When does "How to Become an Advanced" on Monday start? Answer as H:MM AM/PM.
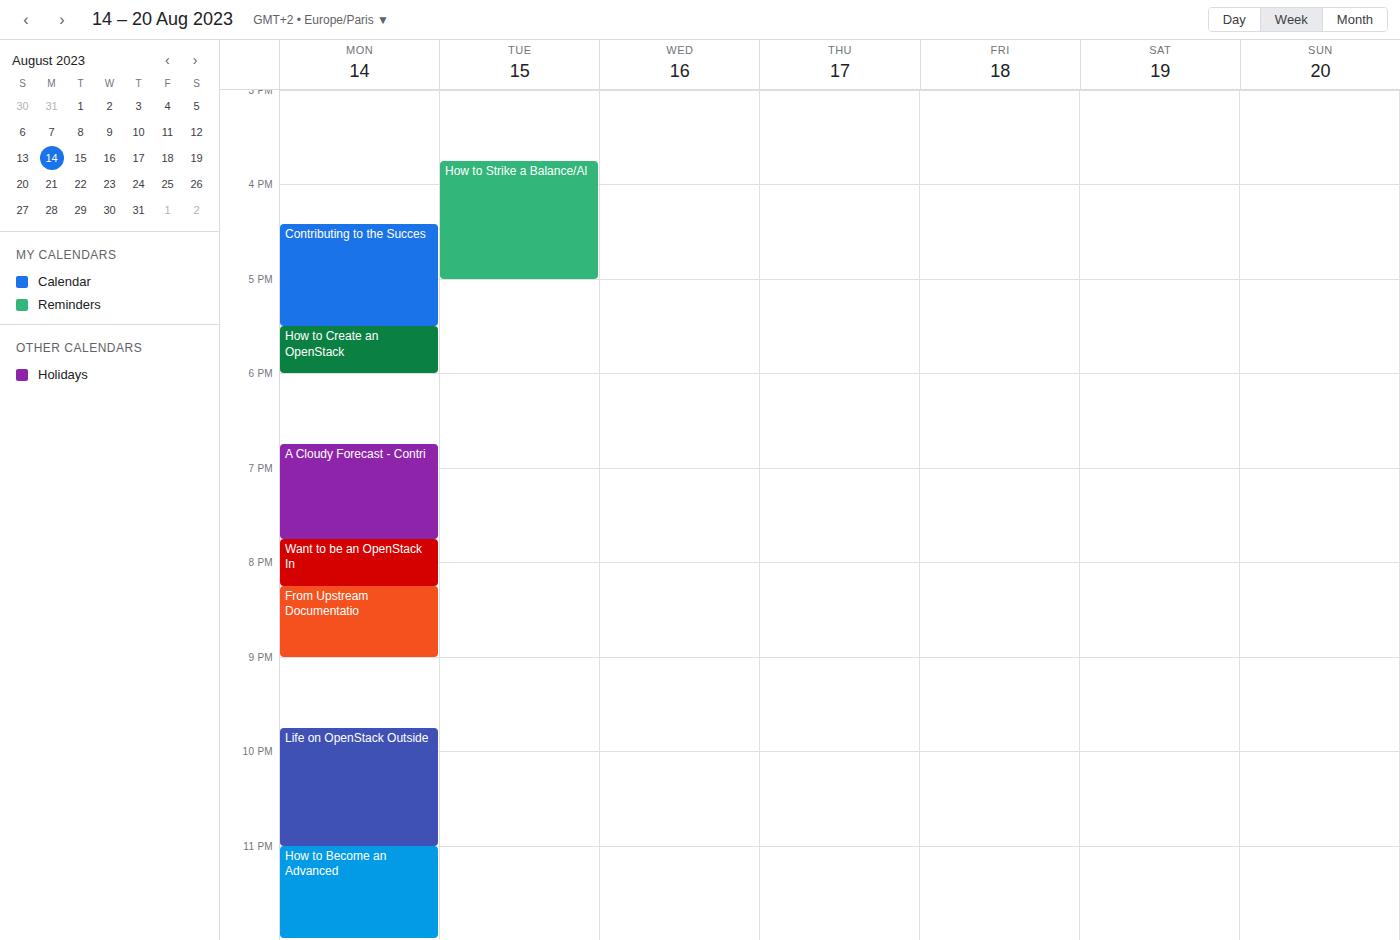
11:00 PM